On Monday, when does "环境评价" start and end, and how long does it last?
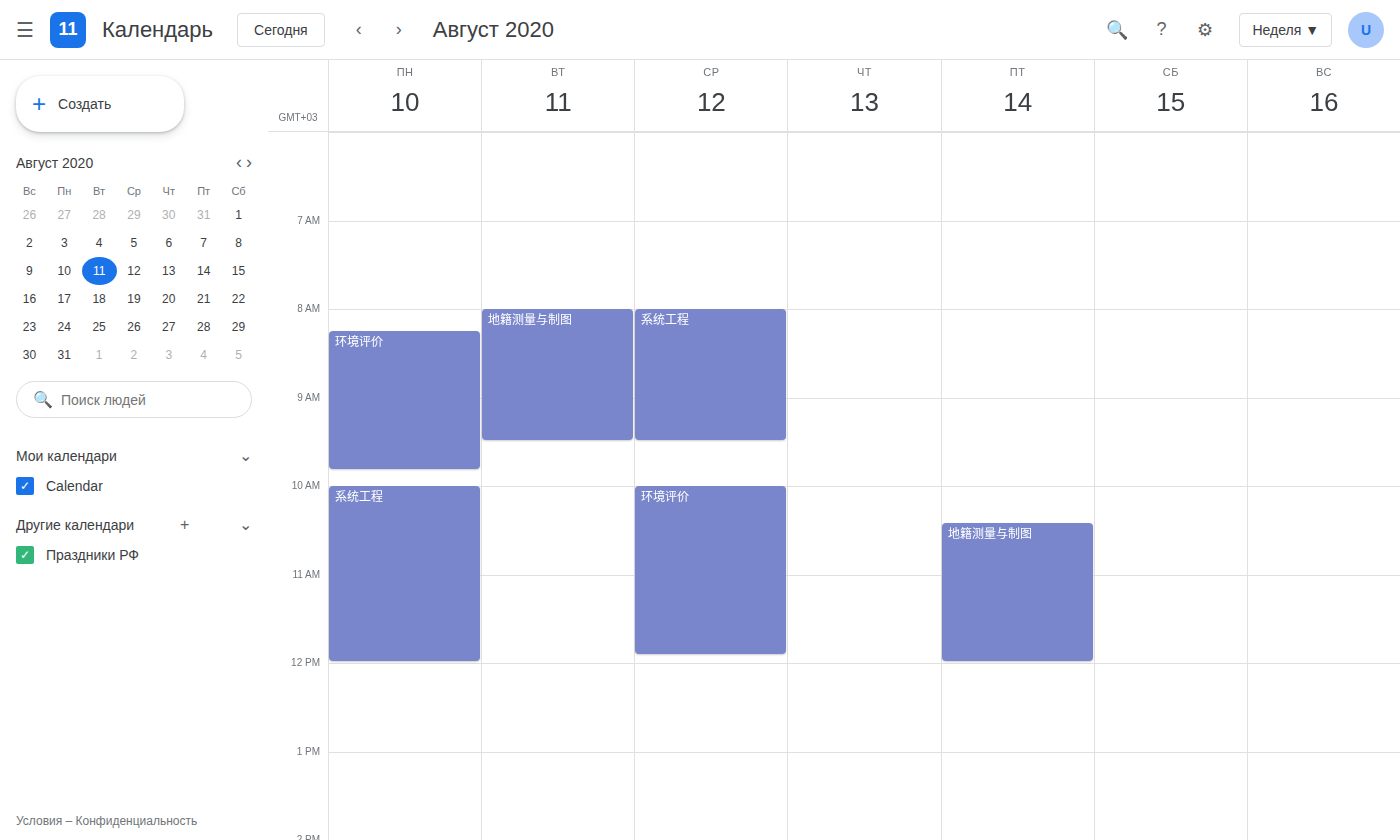
08:15 to 09:50, 1 hour 35 minutes